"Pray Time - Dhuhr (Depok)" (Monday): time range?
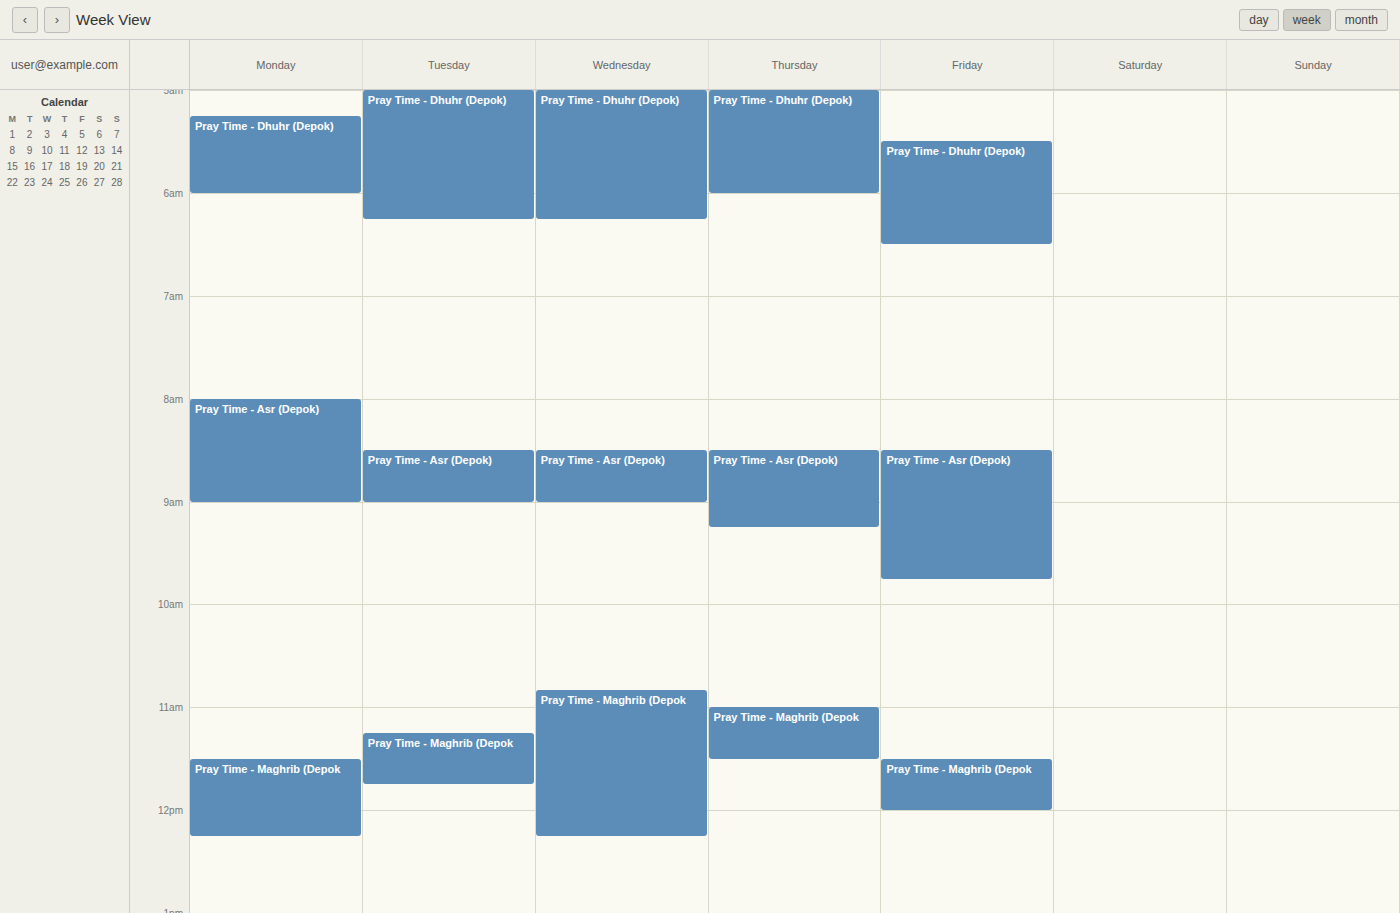
5:15 AM to 6:00 AM